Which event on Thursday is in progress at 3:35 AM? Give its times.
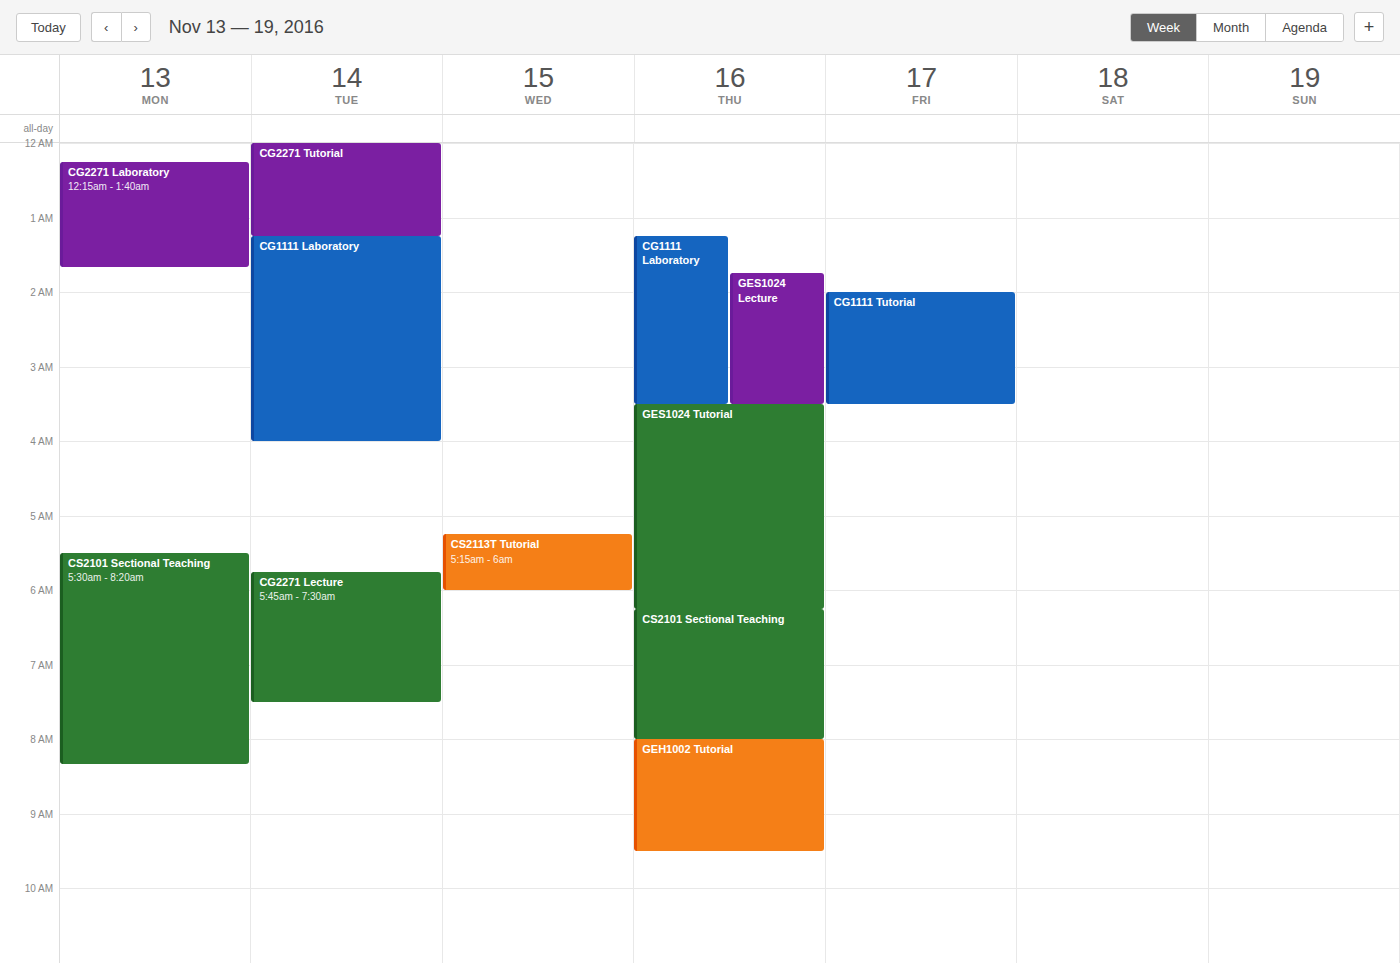
"GES1024 Tutorial", 3:30 AM to 6:15 AM